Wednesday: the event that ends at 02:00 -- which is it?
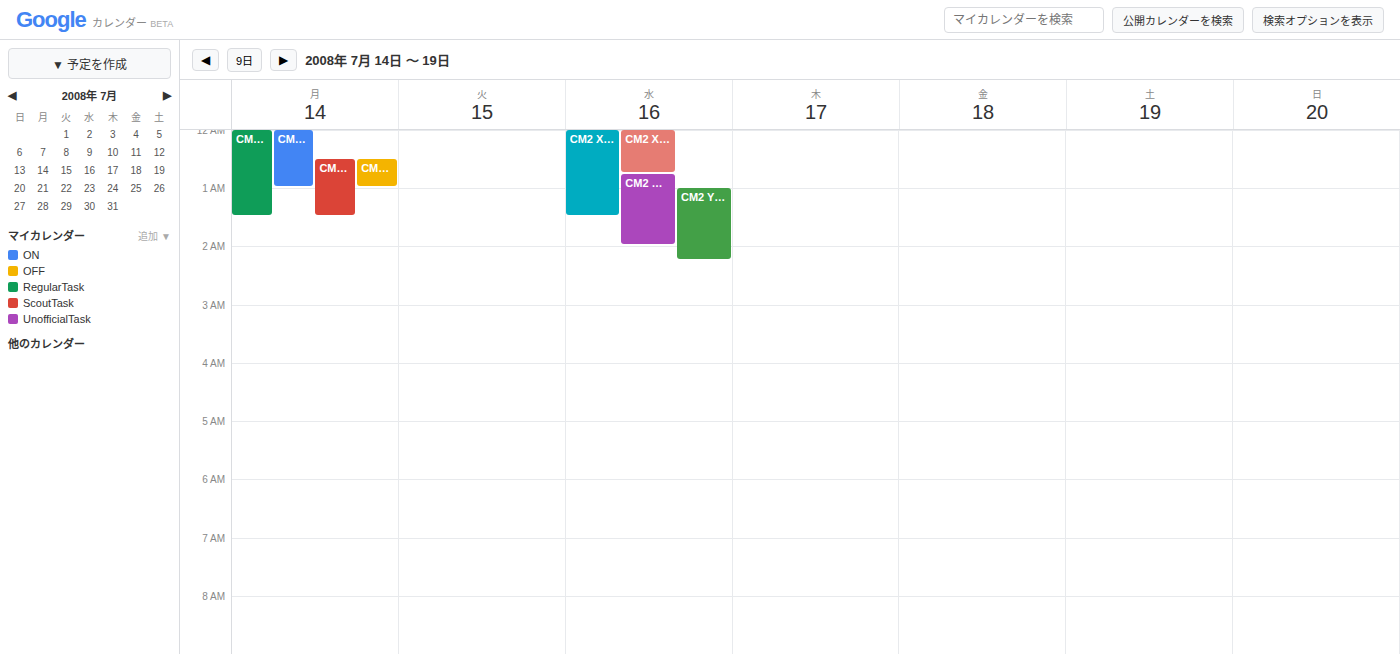
"CM2 M1 deadline"